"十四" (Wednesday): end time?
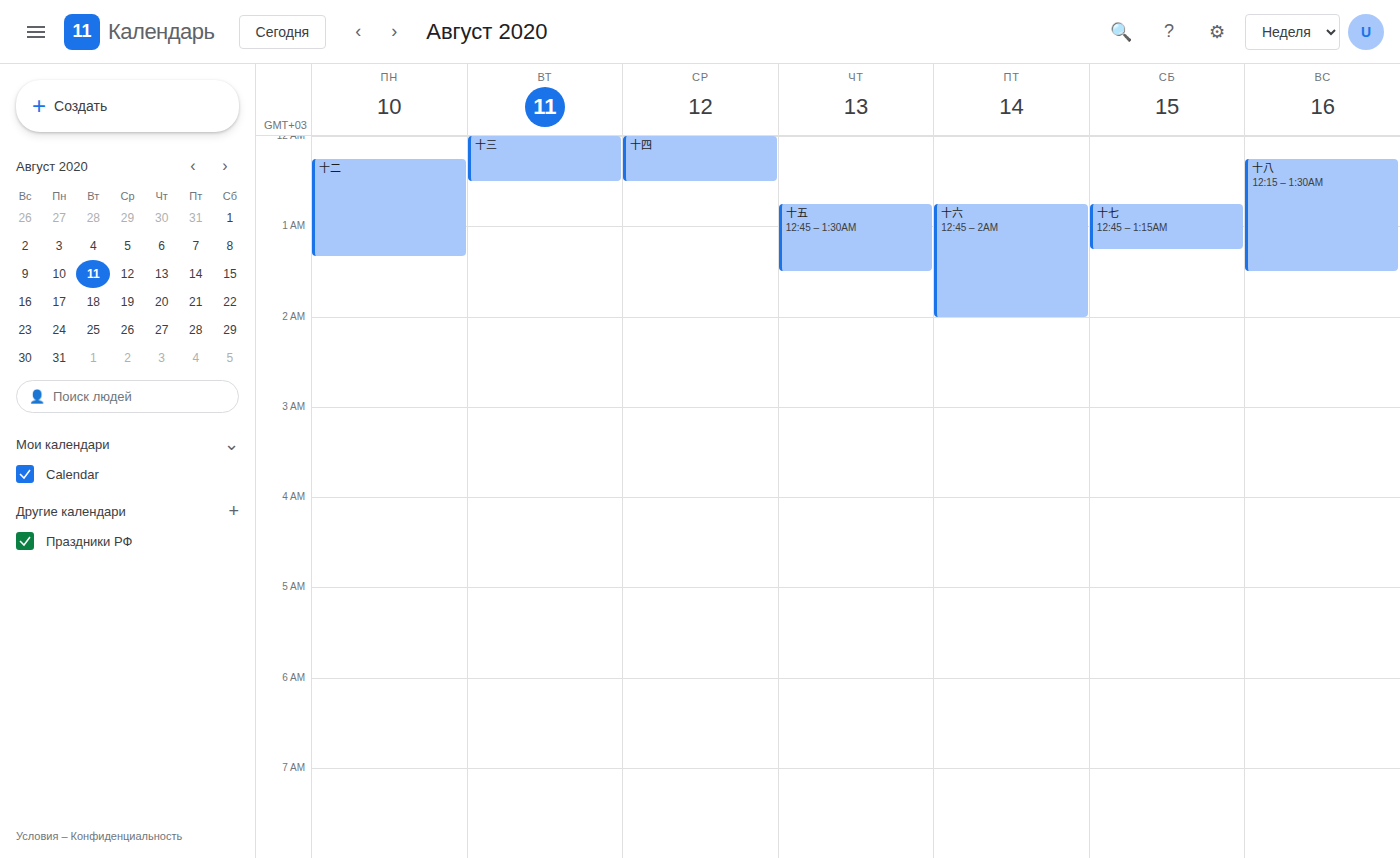
12:30 AM